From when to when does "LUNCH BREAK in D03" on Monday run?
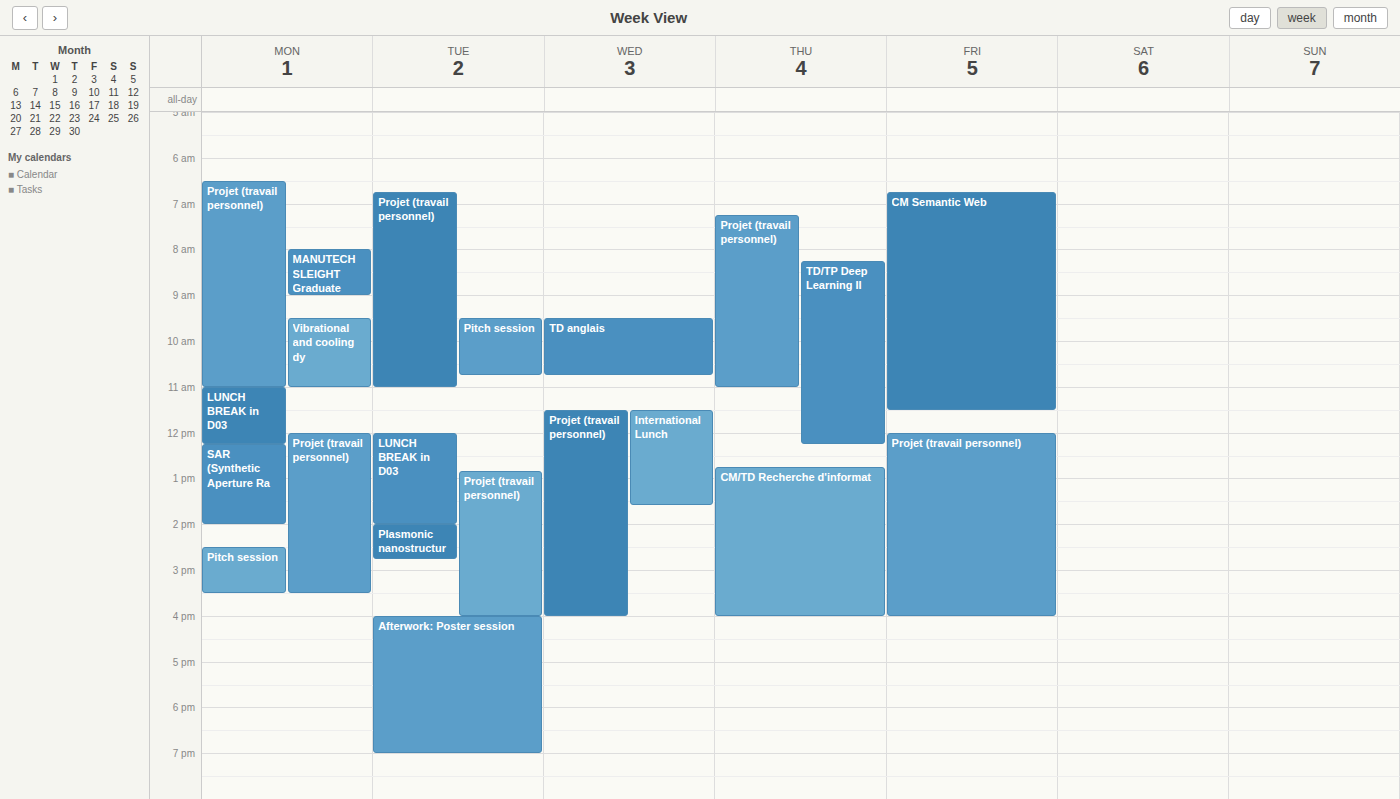
11:00 to 12:15